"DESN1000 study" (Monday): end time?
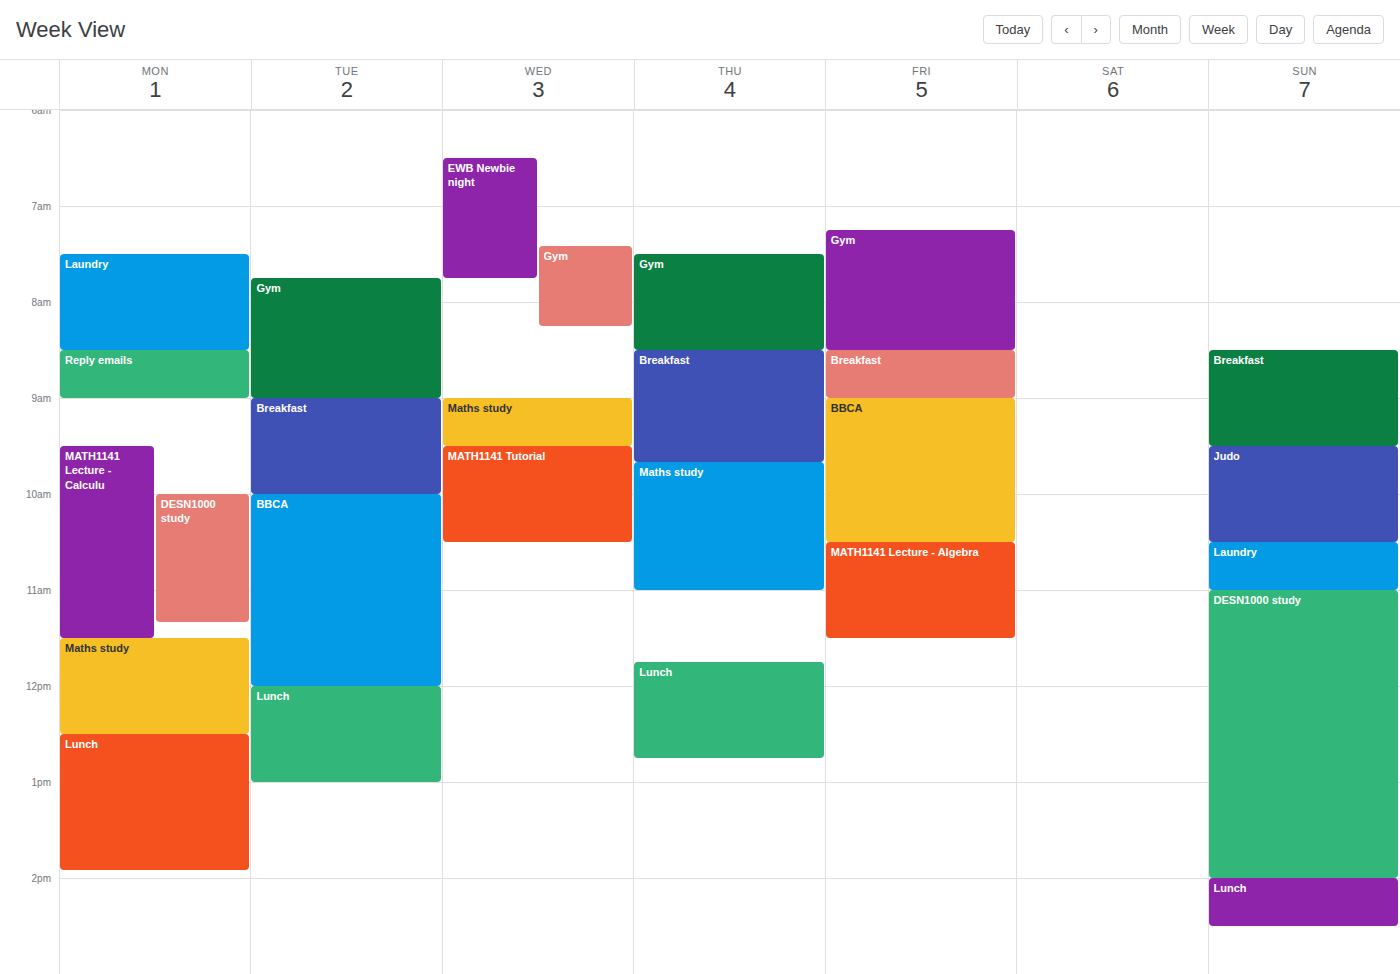
11:20 AM